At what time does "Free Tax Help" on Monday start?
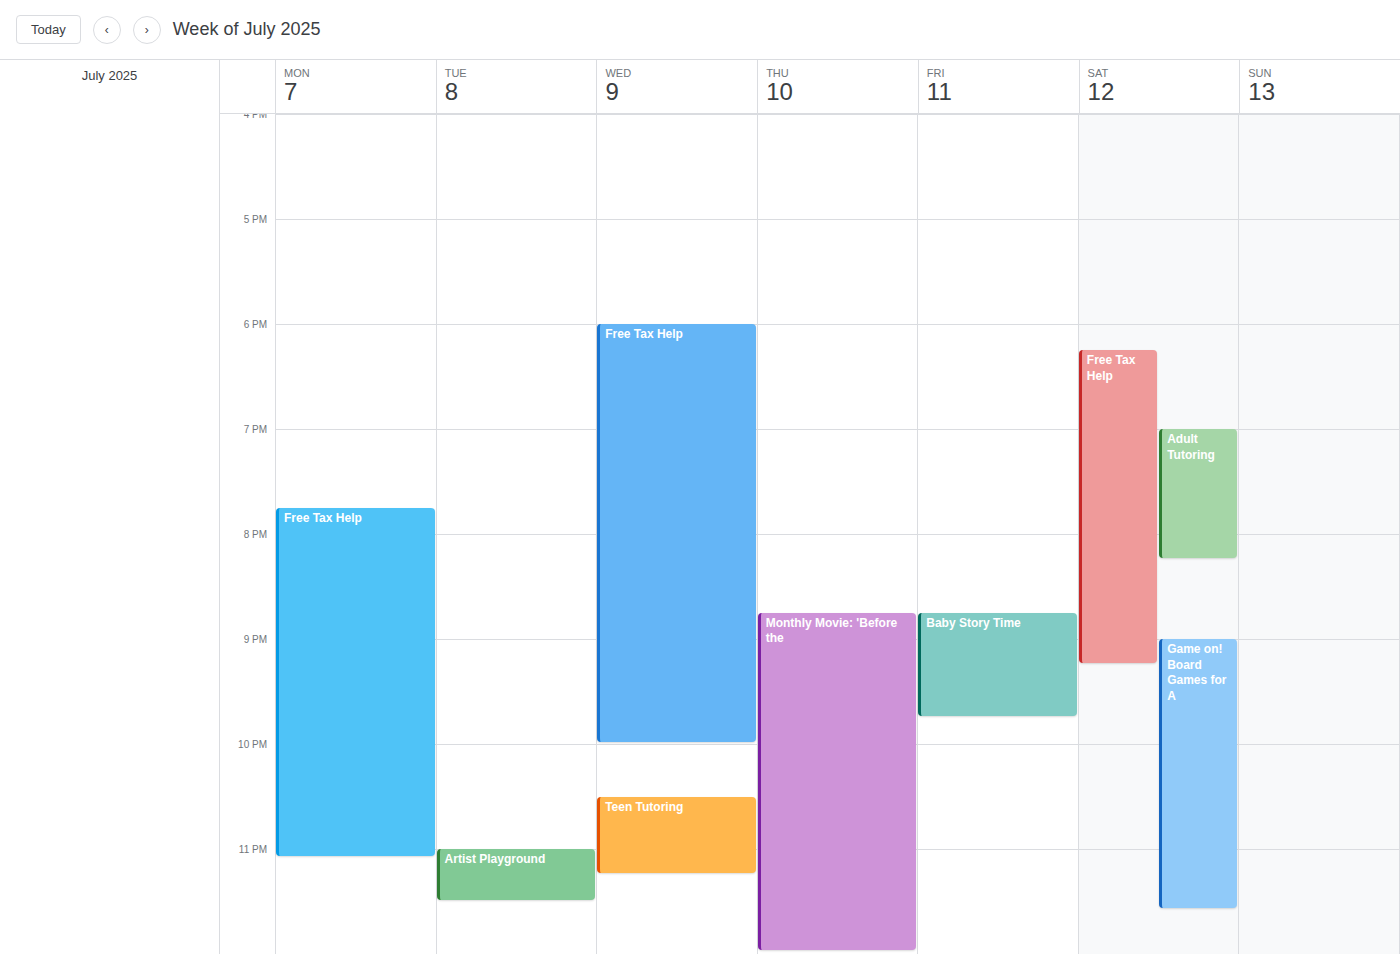
7:45 PM